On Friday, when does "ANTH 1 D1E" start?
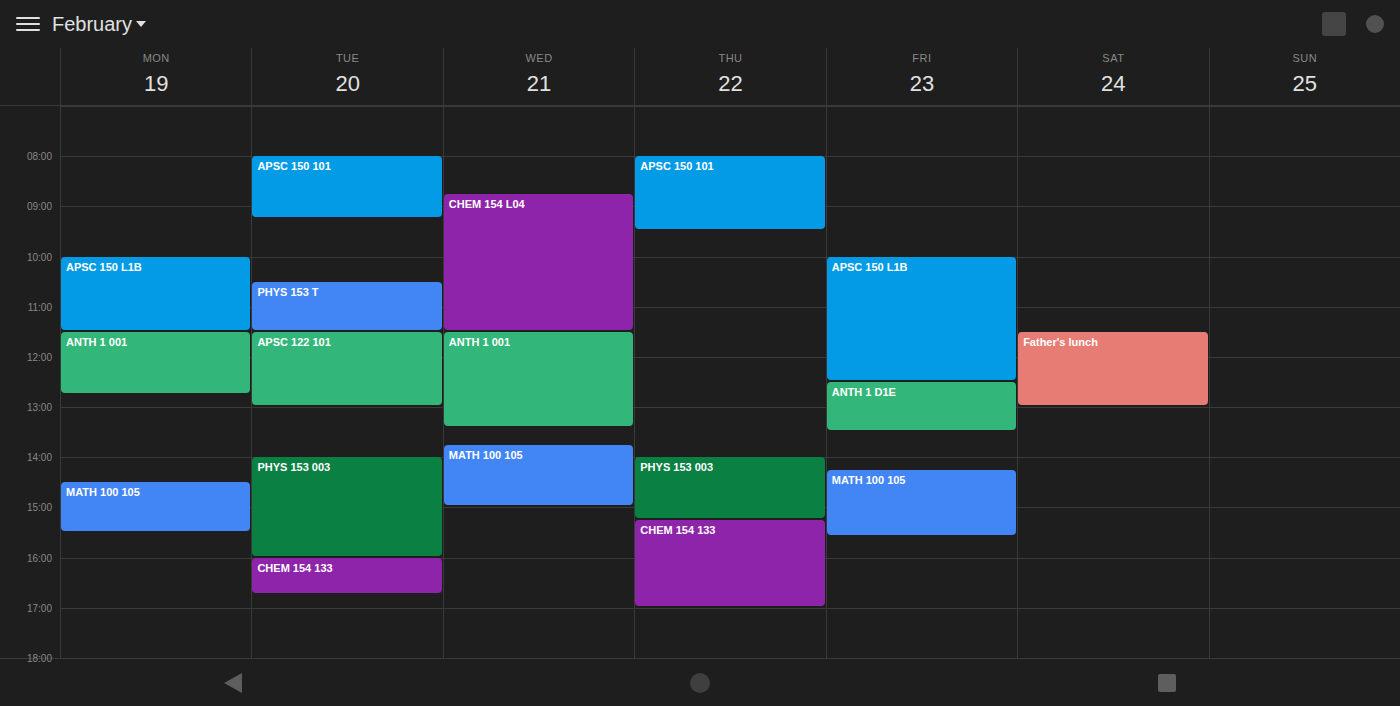
12:30 PM